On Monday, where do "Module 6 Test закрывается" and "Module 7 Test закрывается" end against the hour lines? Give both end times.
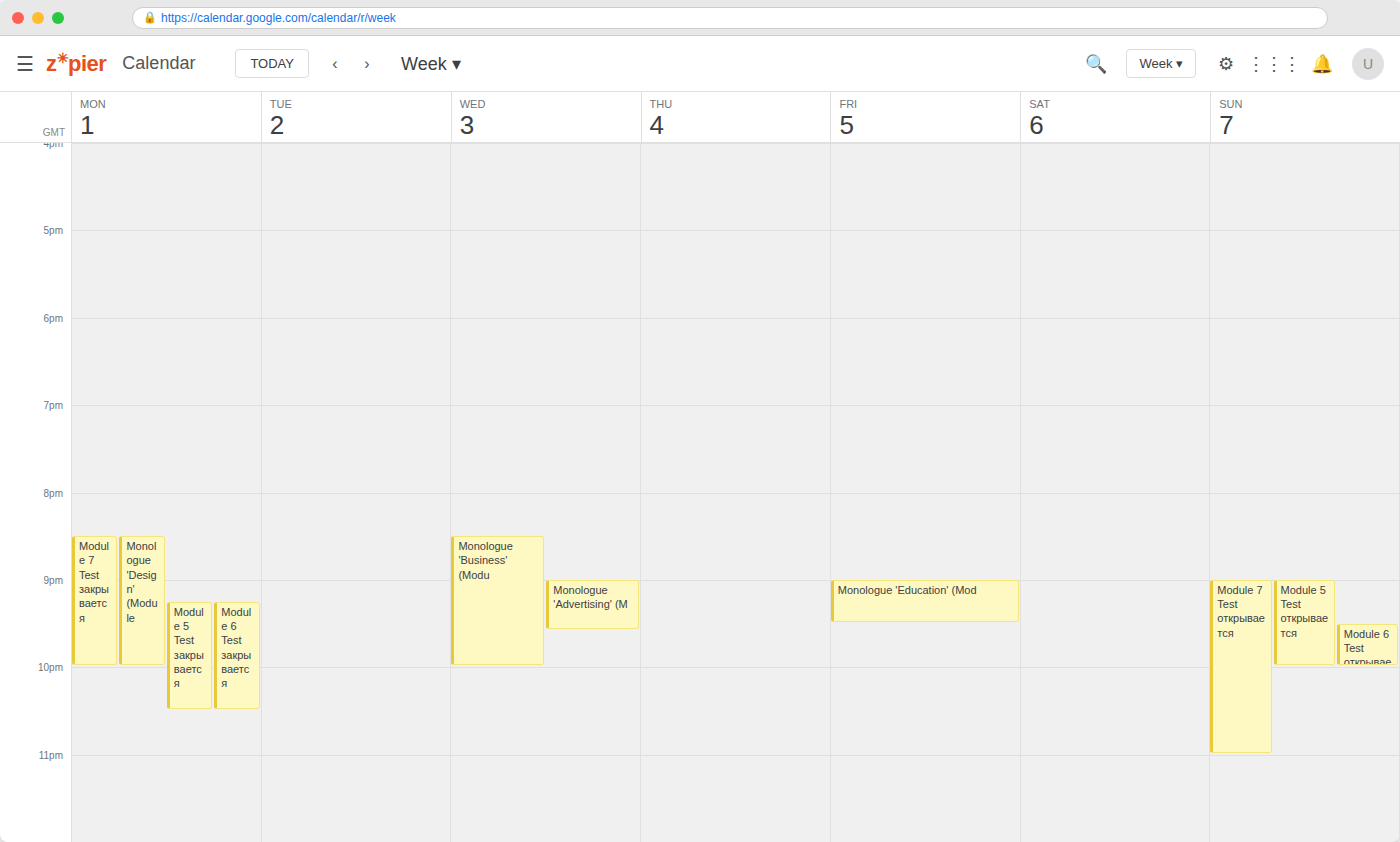
"Module 6 Test закрывается": 10:30 PM, halfway between the 10 PM and 11 PM lines. "Module 7 Test закрывается": 10:00 PM, exactly on the 10 PM line.